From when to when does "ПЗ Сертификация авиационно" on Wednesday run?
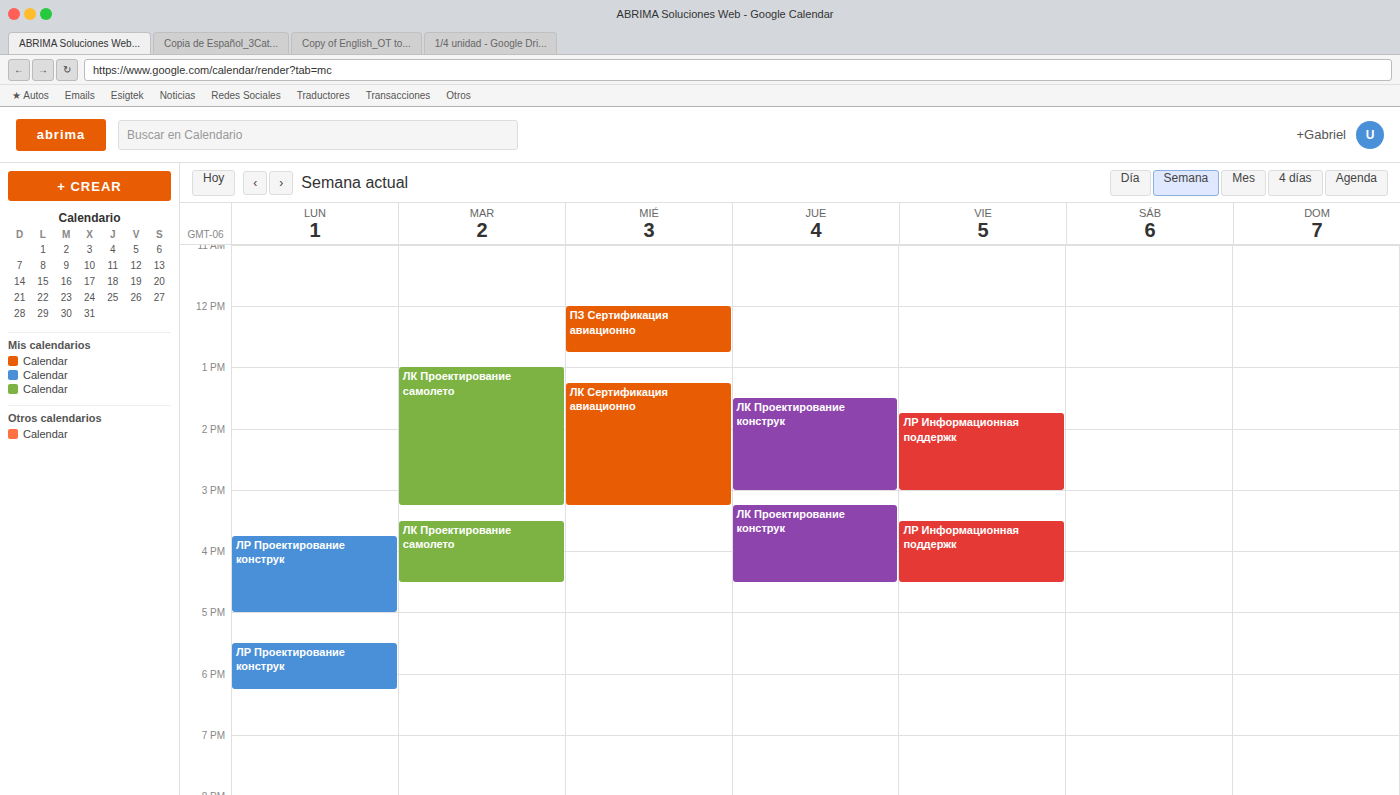
12:00 PM to 12:45 PM